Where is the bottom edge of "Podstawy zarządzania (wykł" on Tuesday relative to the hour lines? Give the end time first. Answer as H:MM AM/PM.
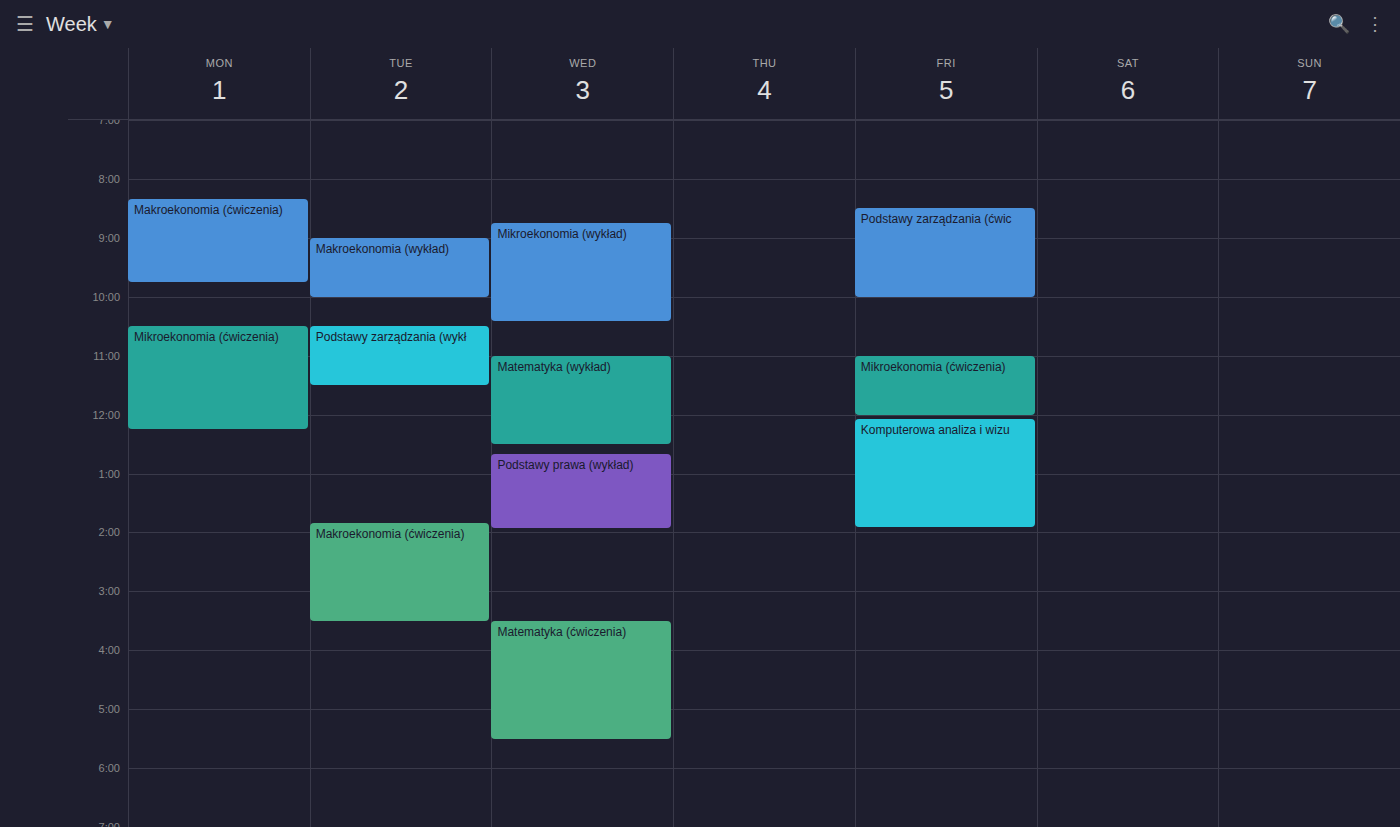
11:30 AM -- halfway between the 11 AM and 12 PM lines.